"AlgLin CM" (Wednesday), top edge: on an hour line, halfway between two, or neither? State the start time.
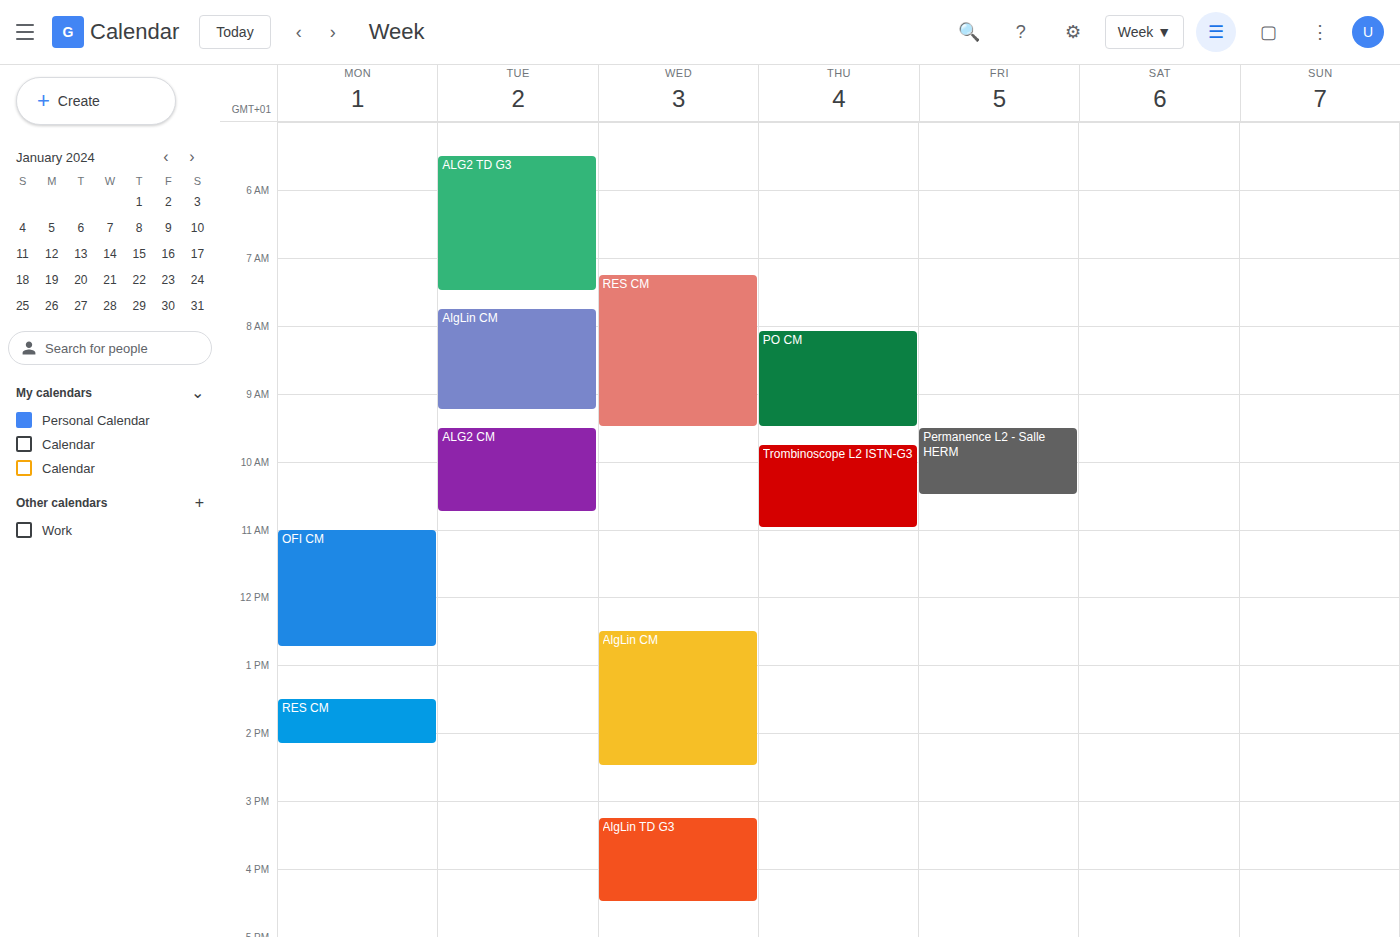
12:30 PM -- halfway between the 12 PM and 1 PM lines.